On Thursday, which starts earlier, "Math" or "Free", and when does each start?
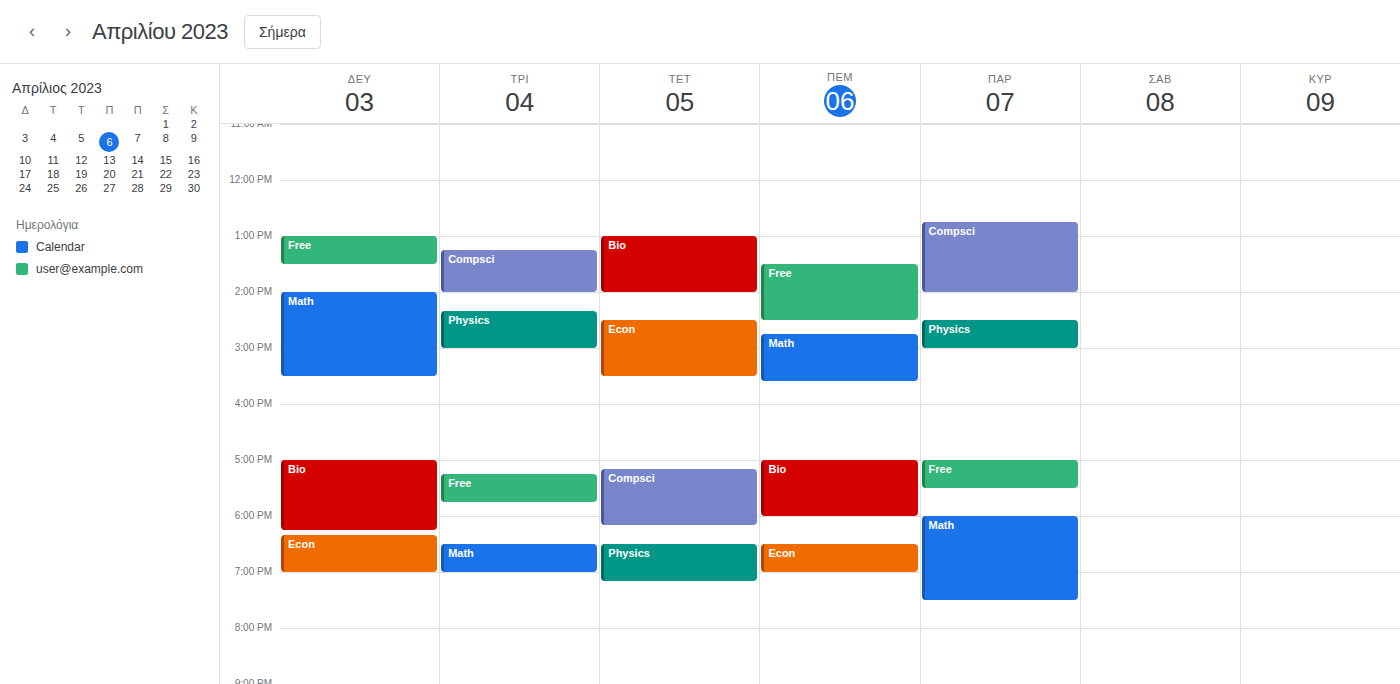
"Free" 1:30 PM; "Math" 2:45 PM.